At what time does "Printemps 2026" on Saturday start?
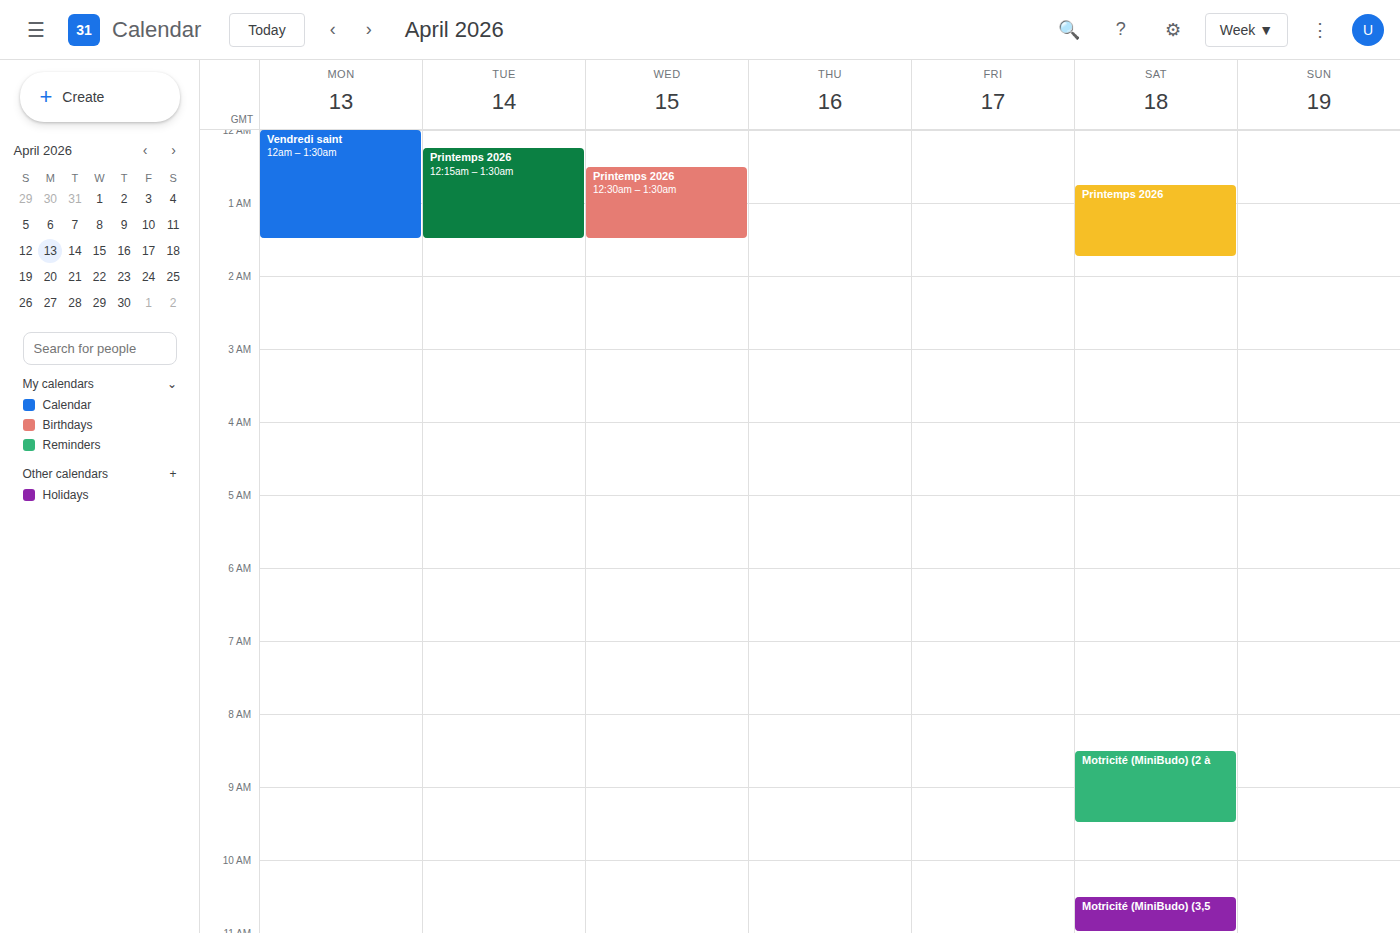
12:45 AM